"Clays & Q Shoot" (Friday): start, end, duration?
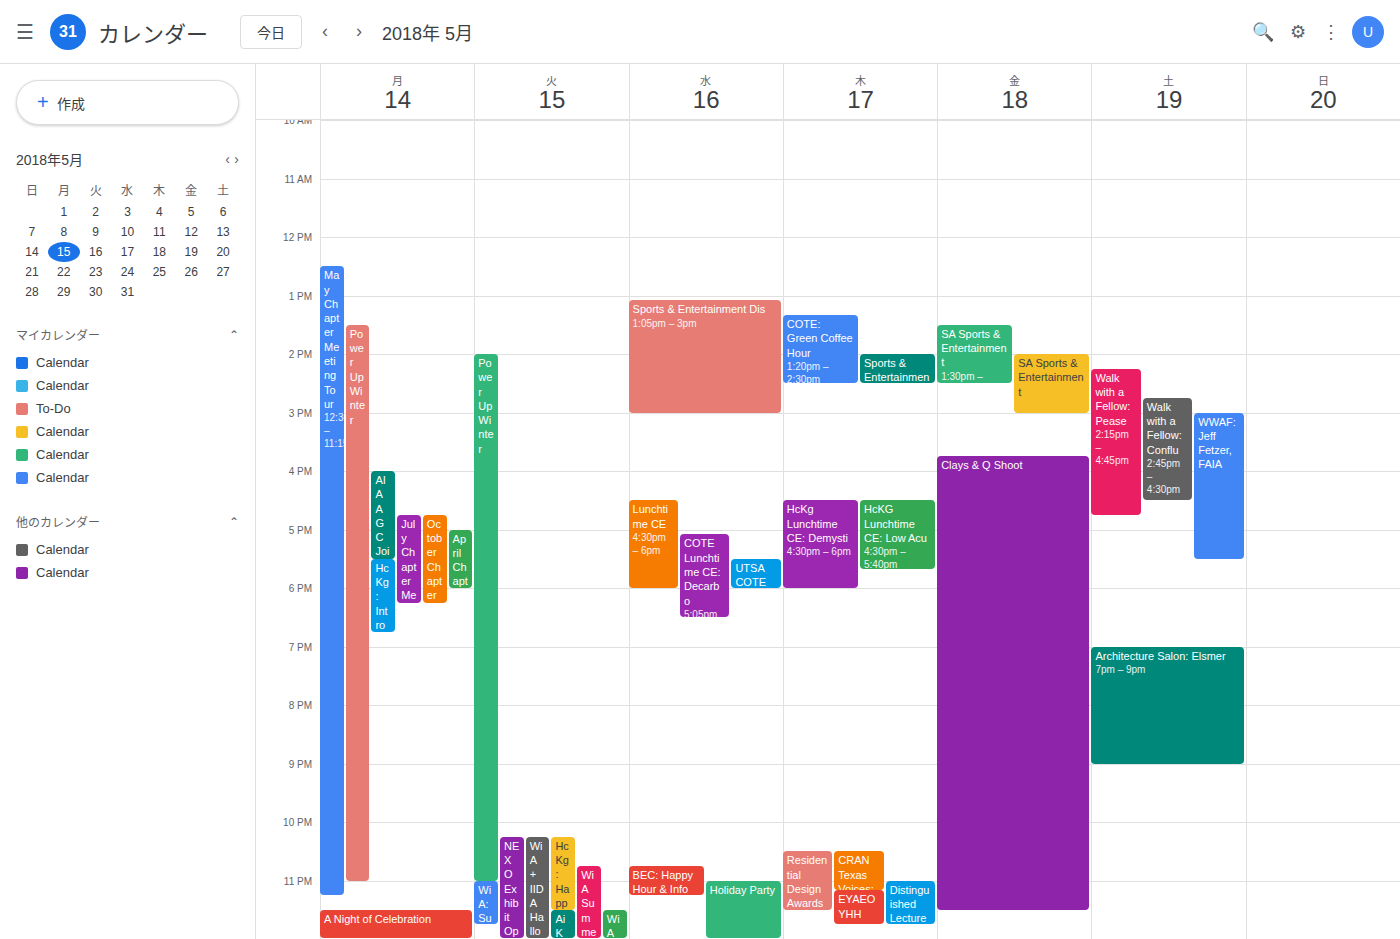
3:45 PM to 11:30 PM, 7 hours 45 minutes